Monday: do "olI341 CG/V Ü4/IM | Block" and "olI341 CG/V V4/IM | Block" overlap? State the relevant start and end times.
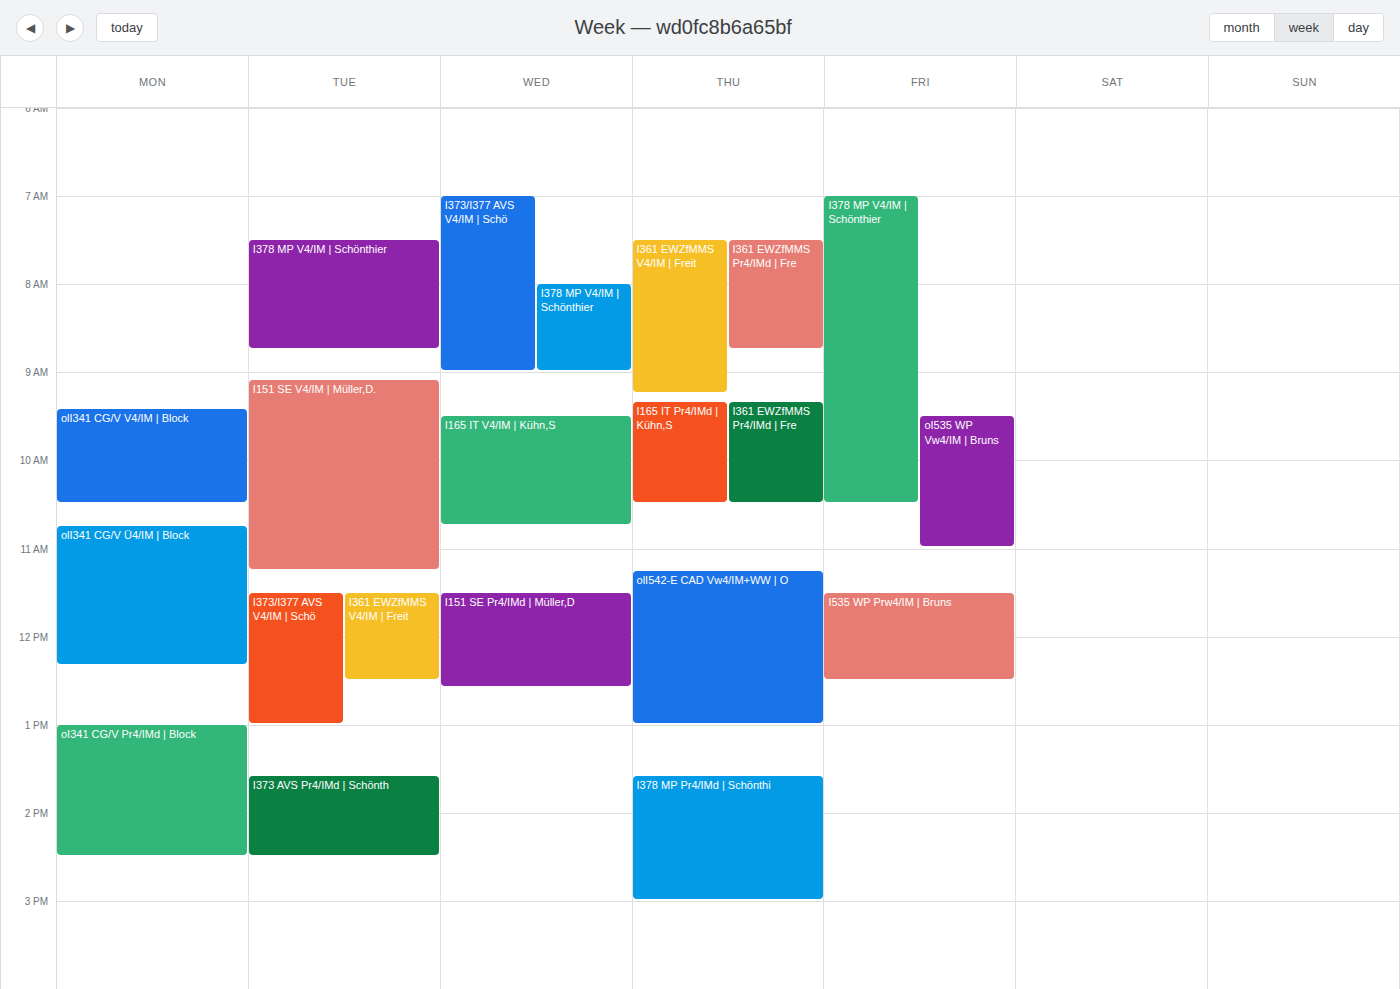
"olI341 CG/V V4/IM | Block" ends at 10:30 and "olI341 CG/V Ü4/IM | Block" starts at 10:45 -- no overlap.